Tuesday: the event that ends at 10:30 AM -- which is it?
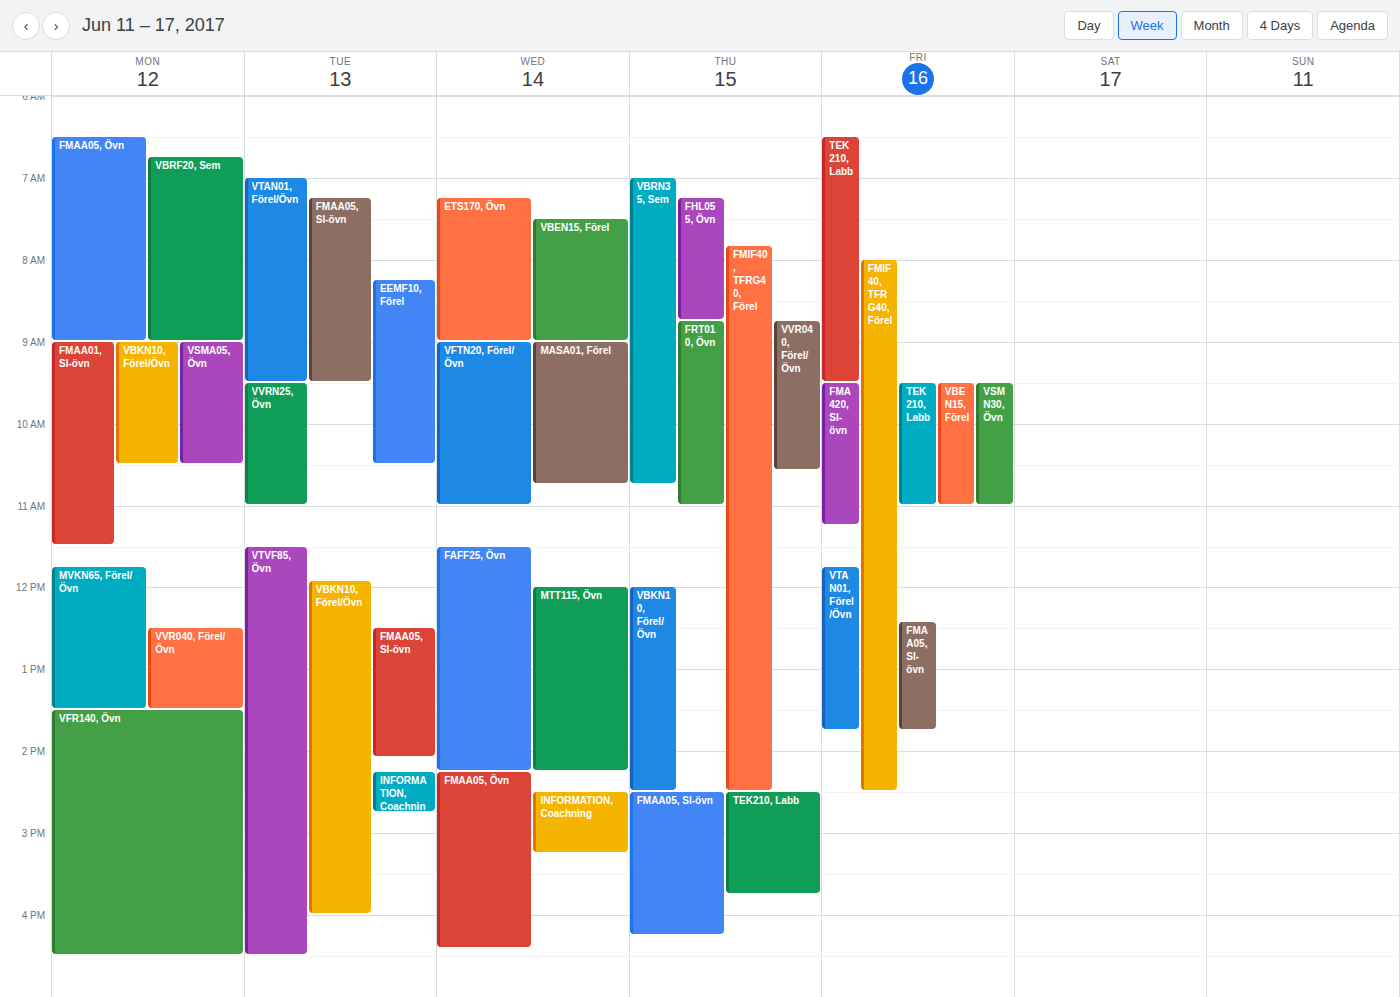
"EEMF10, Förel"